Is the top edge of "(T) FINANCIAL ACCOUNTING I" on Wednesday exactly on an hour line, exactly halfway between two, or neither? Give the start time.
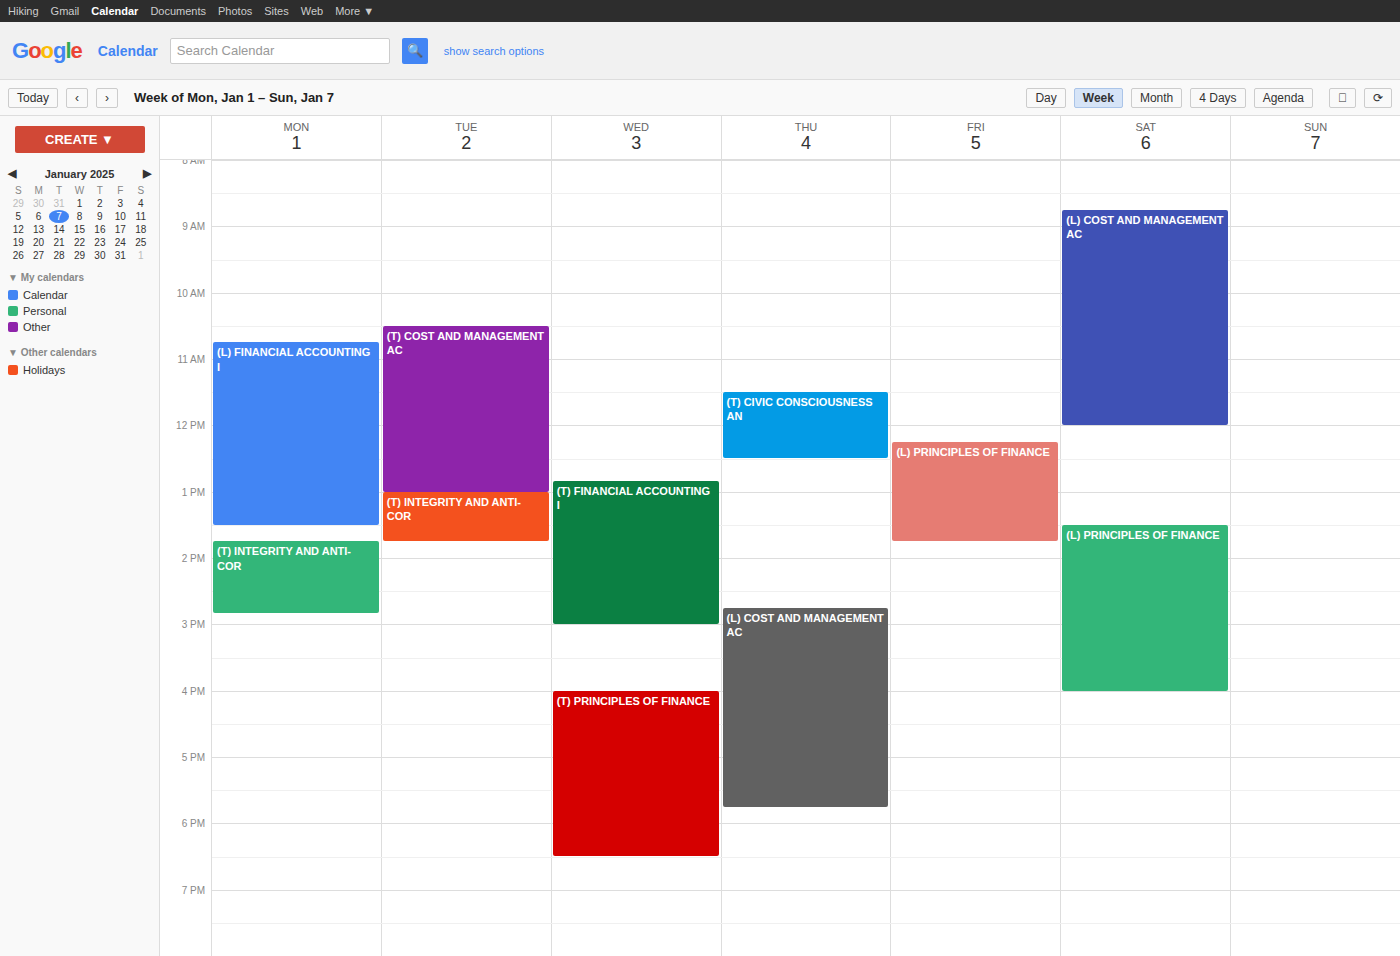
12:50 PM -- neither: 50 minutes below the 12 PM line and 10 minutes above the 1 PM line.